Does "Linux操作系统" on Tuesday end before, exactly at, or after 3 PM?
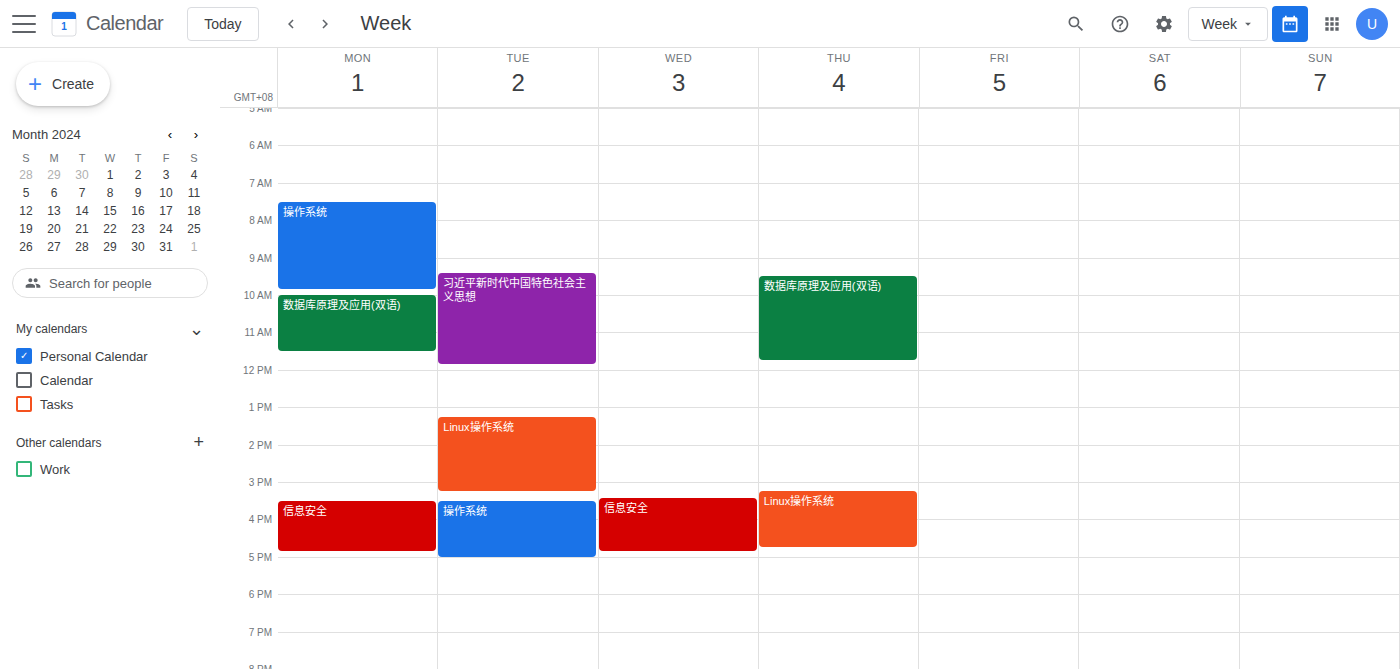
3:15 PM -- after 3 PM, 15 minutes below the 3 PM line.